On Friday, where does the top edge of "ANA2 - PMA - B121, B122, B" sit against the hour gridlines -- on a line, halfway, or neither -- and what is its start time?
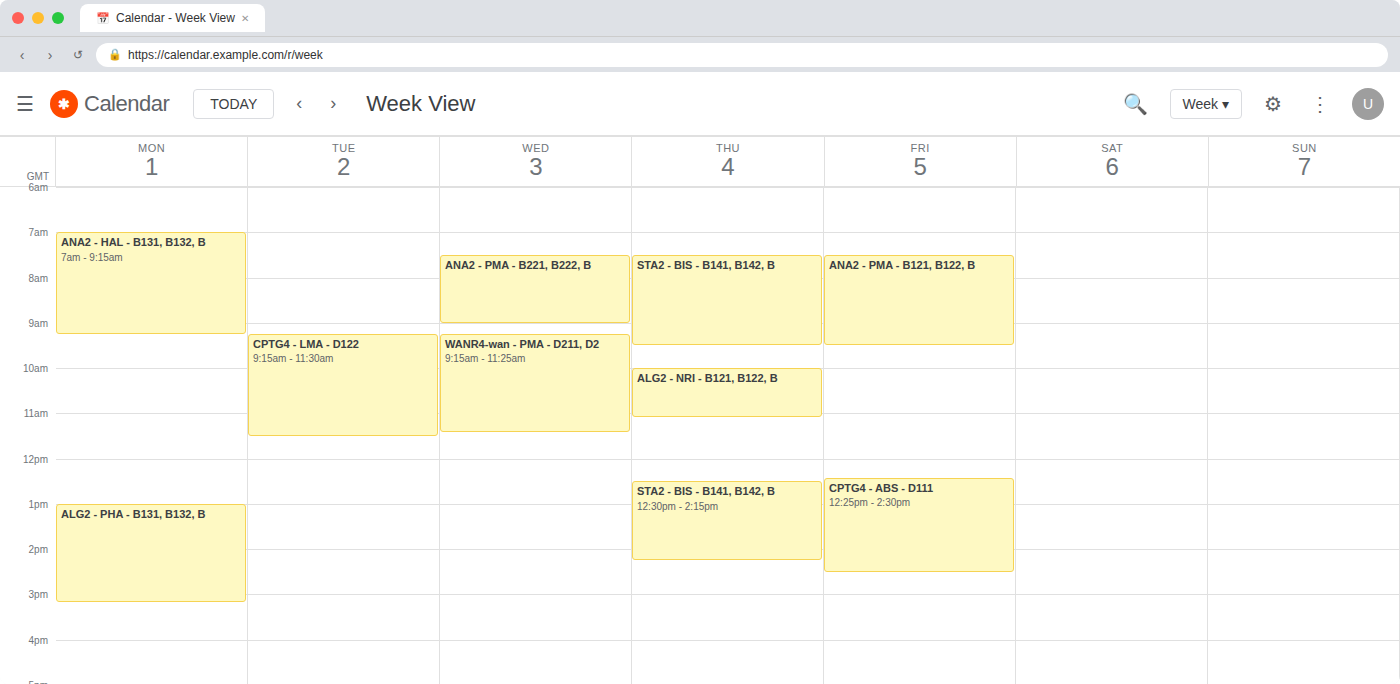
07:30 -- halfway between the 07:00 and 08:00 lines.